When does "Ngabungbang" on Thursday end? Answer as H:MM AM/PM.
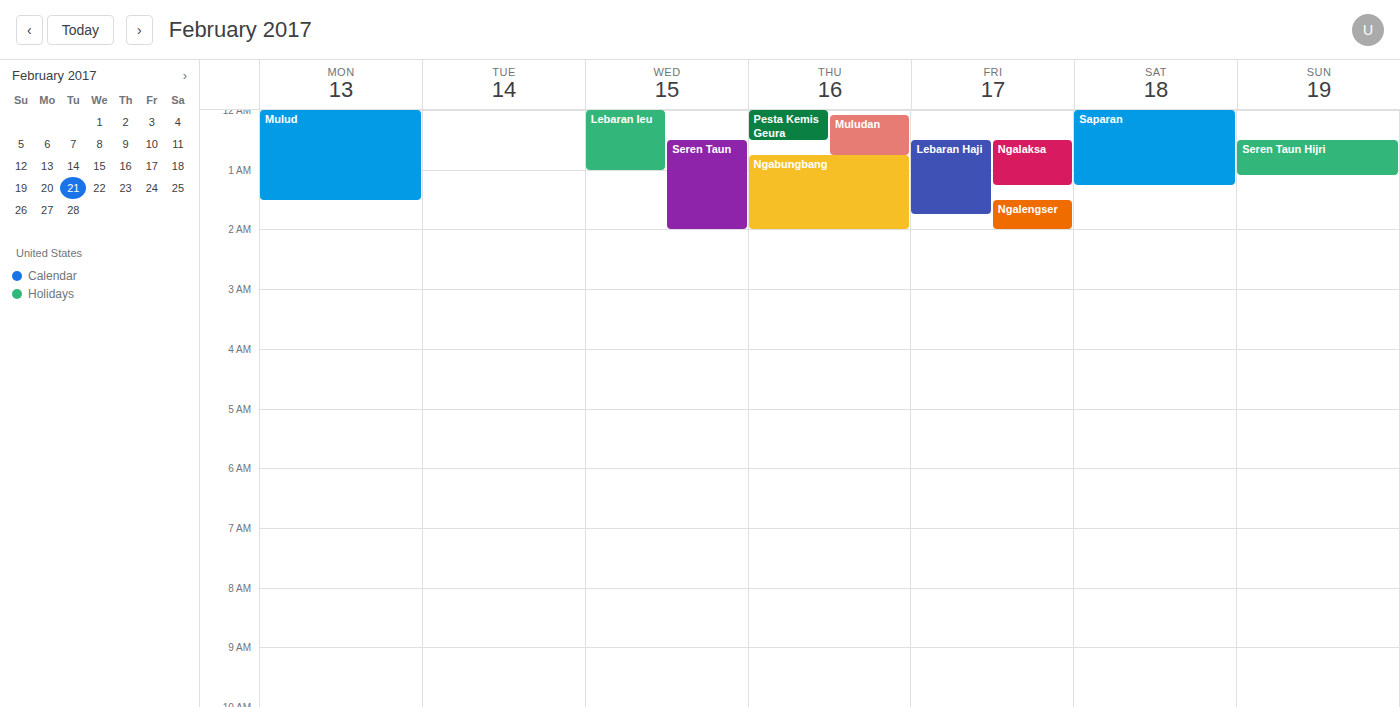
2:00 AM